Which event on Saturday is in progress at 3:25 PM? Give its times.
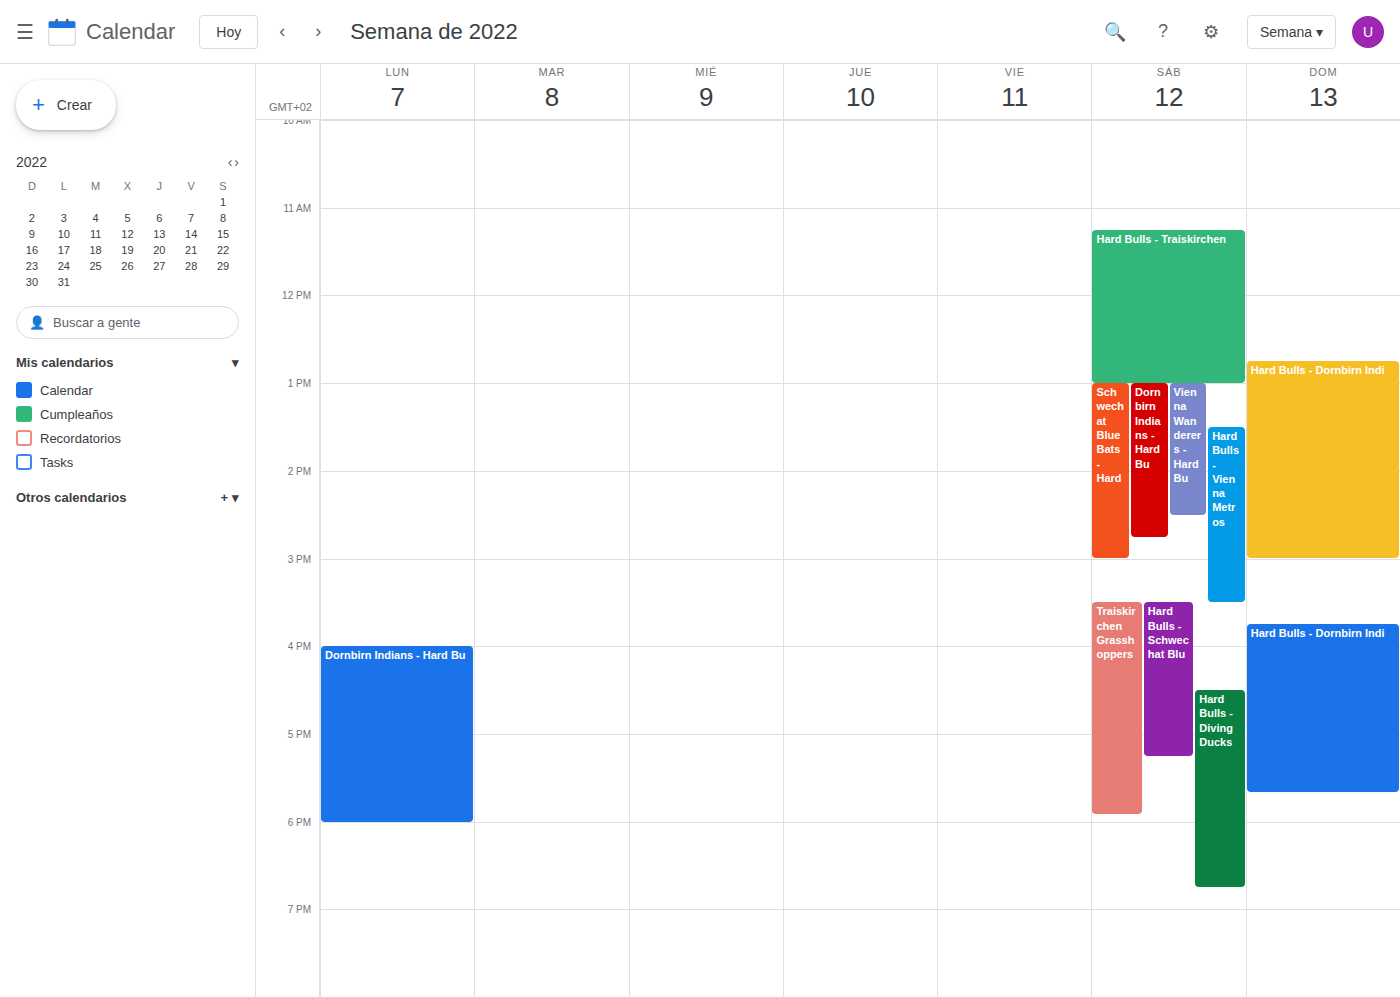
"Hard Bulls - Vienna Metros", 1:30 PM to 3:30 PM